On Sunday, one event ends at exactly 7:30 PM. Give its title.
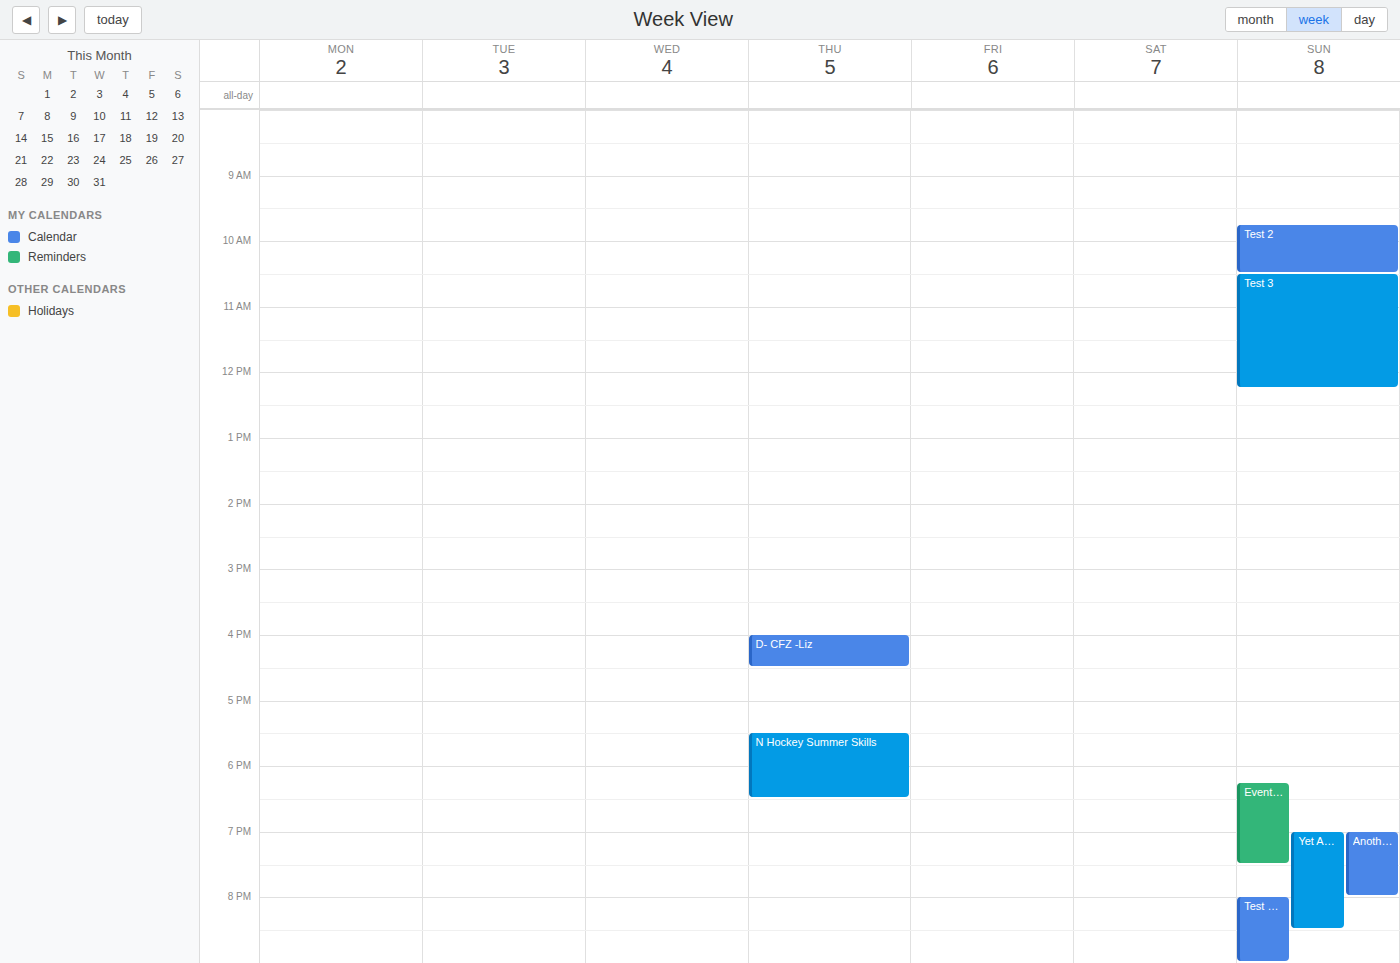
"Event From Local"